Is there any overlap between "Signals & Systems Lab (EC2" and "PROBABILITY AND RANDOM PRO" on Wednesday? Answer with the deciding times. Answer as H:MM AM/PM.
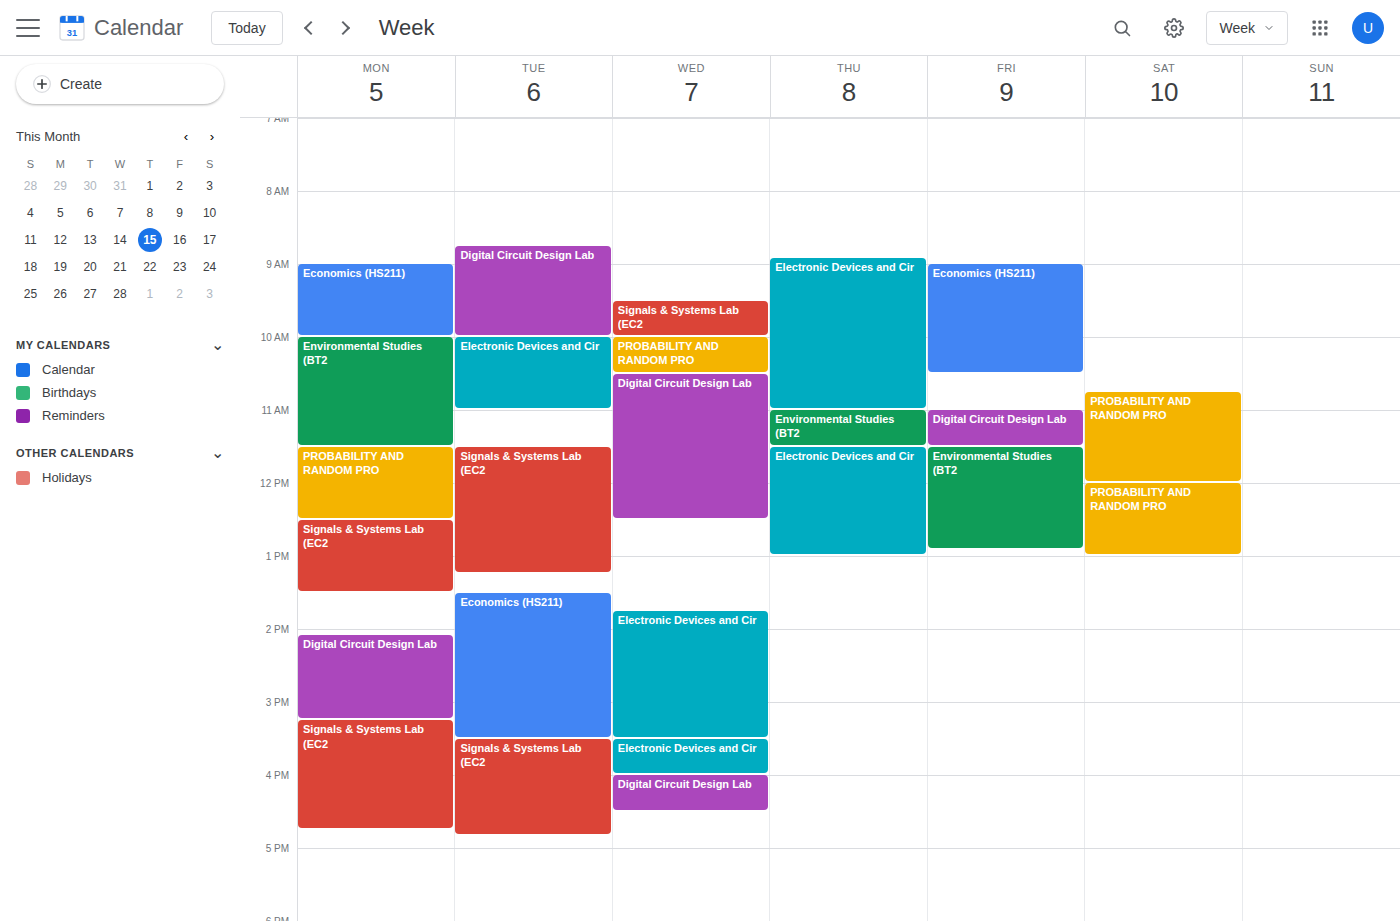
"Signals & Systems Lab (EC2" ends at 10:00 AM, exactly when "PROBABILITY AND RANDOM PRO" starts -- they touch but do not overlap.